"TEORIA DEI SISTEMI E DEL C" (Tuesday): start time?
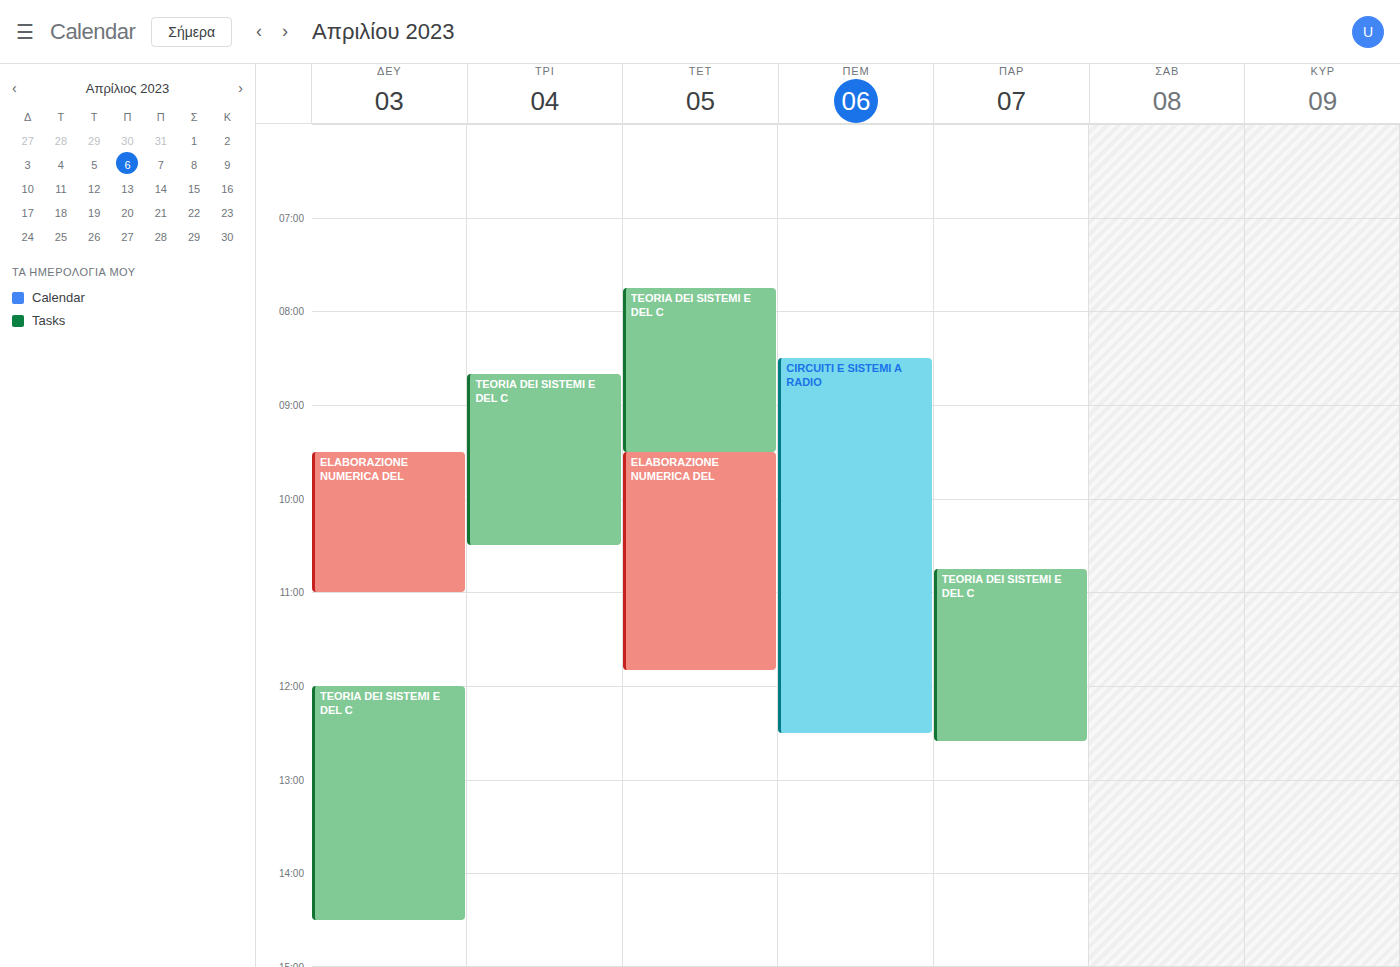
8:40 AM